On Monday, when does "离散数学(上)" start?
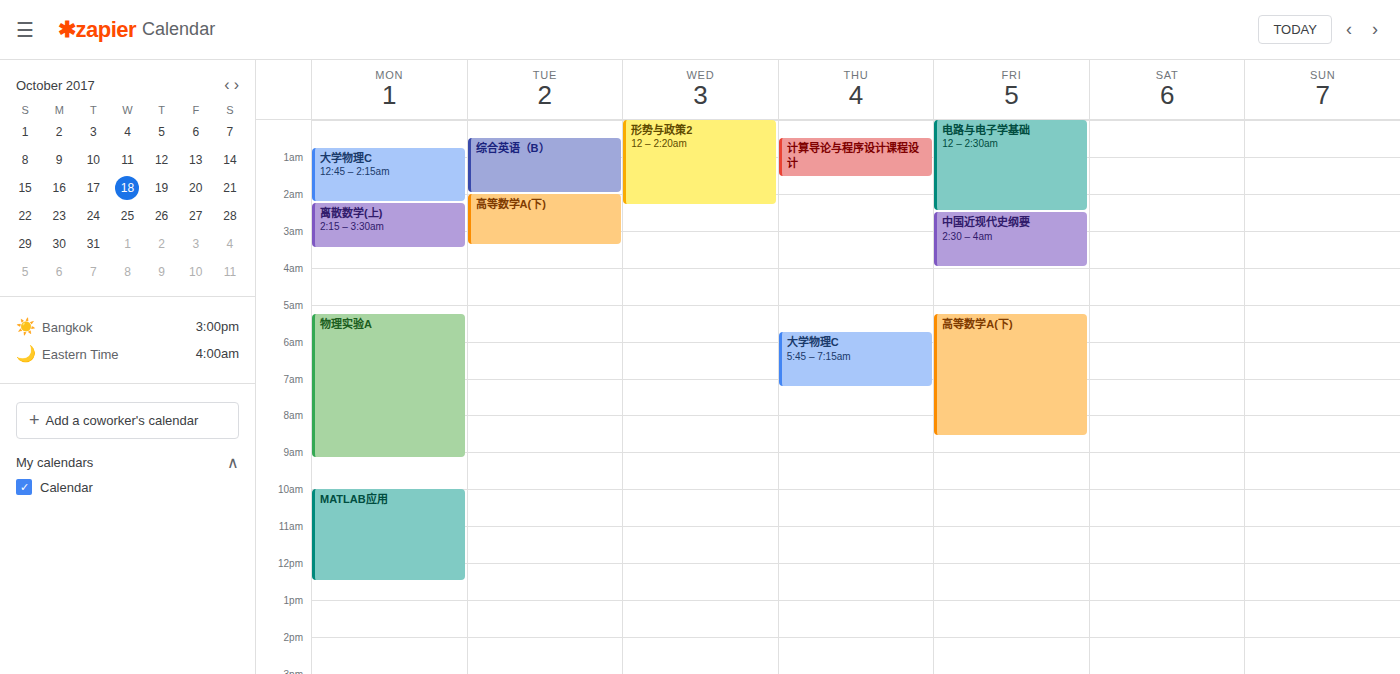
02:15